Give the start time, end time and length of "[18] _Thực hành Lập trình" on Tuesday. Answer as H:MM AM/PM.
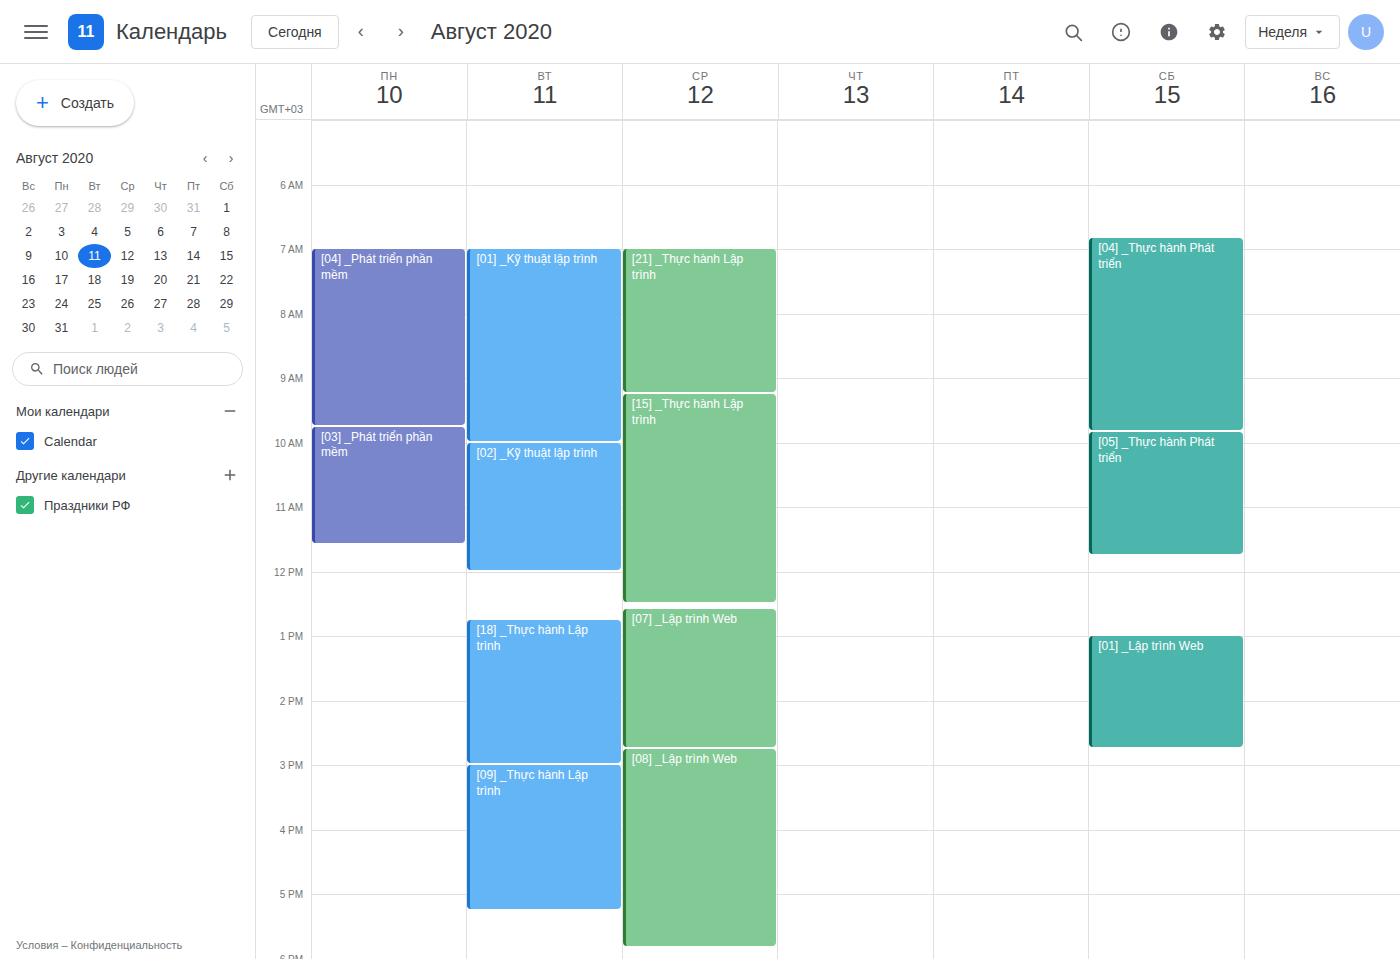
12:45 PM to 3:00 PM, 2 hours 15 minutes